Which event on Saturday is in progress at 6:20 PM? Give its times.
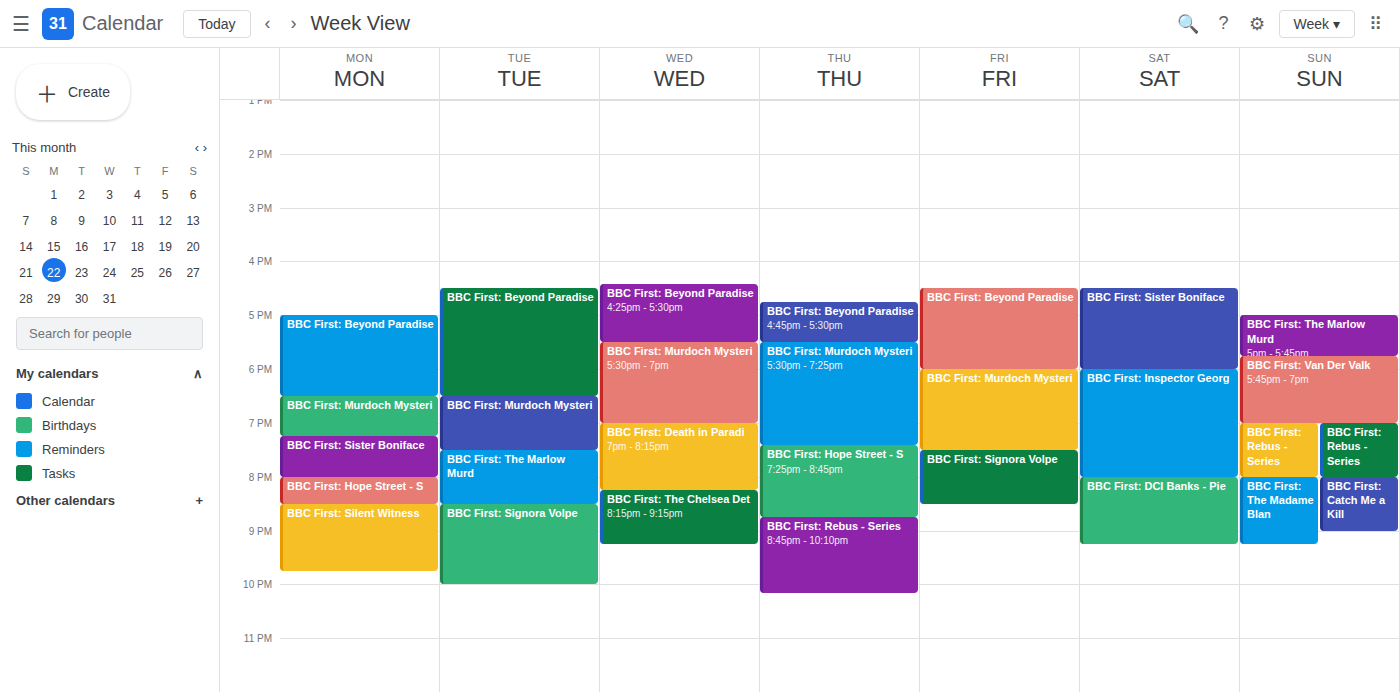
"BBC First: Inspector Georg", 6:00 PM to 8:00 PM